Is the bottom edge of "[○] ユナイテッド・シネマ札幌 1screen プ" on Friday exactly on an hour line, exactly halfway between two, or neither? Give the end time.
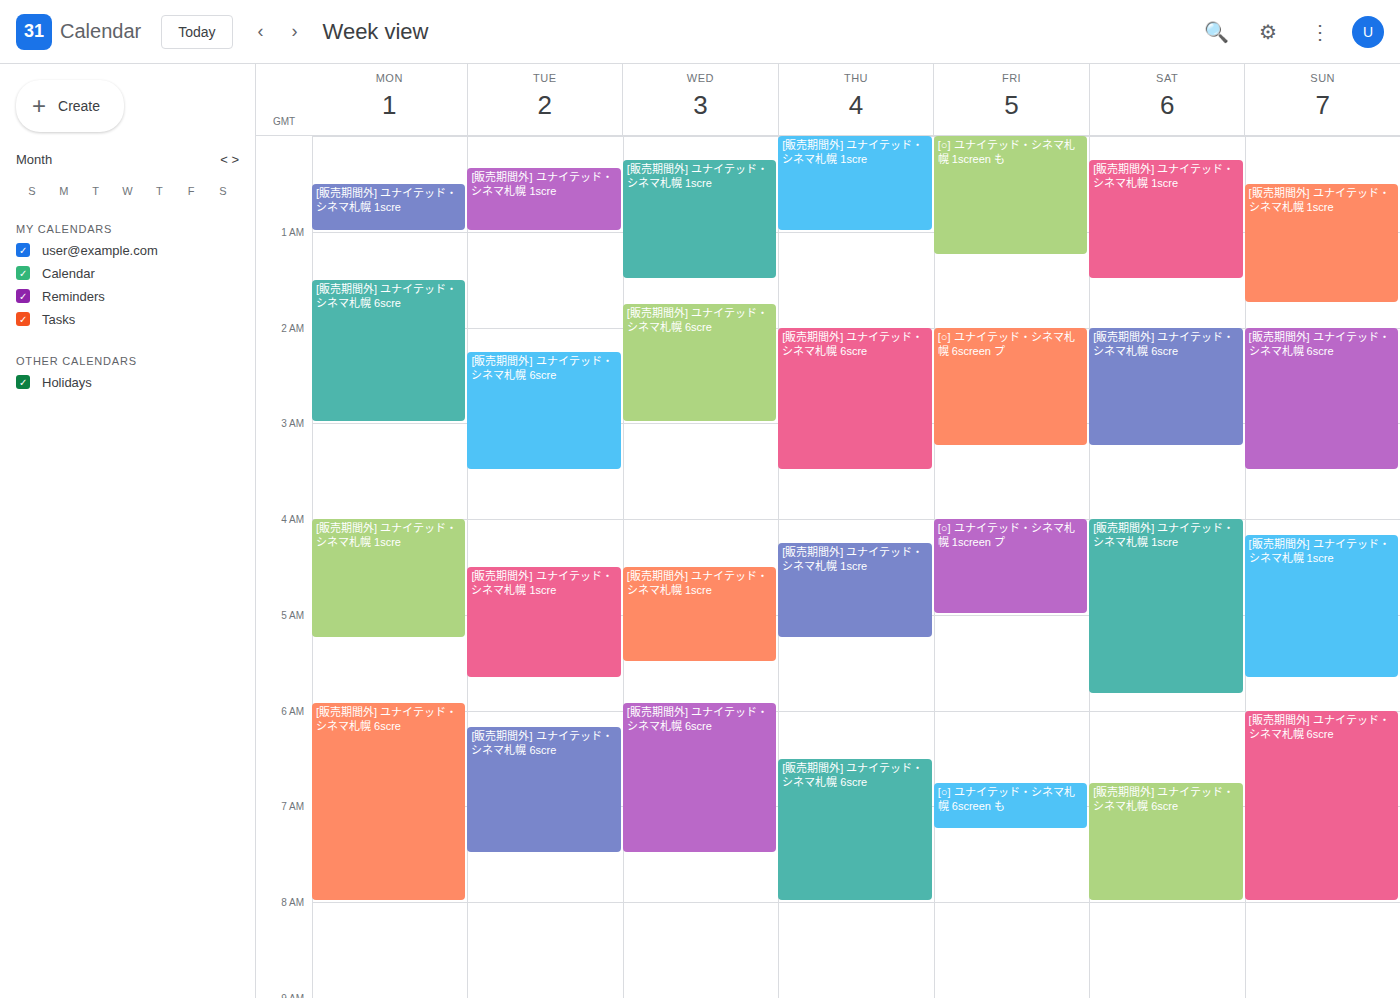
5:00 AM -- exactly on the 5 AM line.